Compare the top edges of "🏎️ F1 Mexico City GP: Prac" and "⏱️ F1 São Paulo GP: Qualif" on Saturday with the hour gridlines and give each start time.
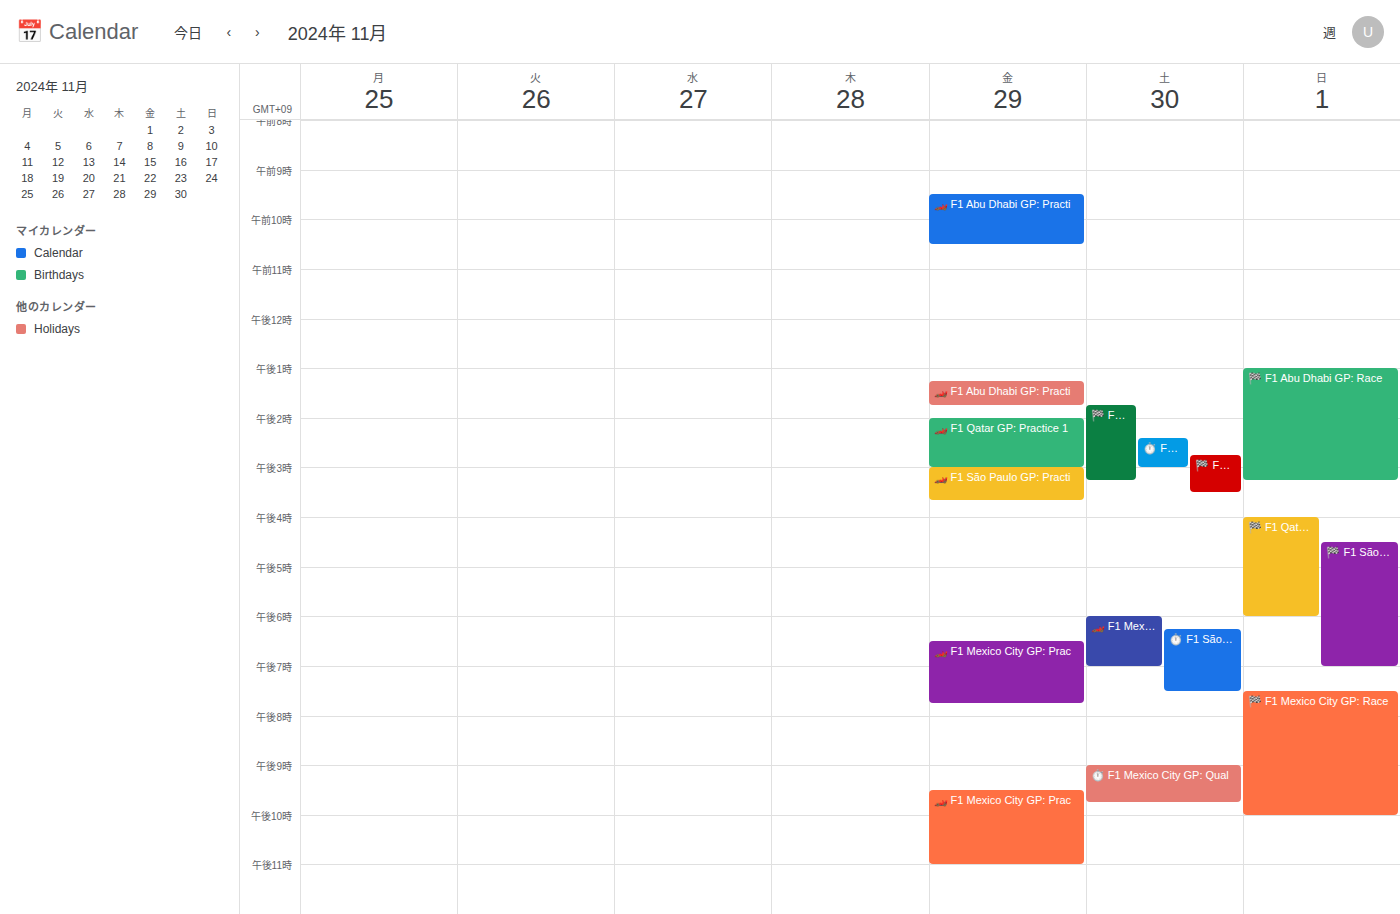
"🏎️ F1 Mexico City GP: Prac": 6:00 PM, exactly on the 6 PM line. "⏱️ F1 São Paulo GP: Qualif": 6:15 PM, neither: a quarter of the way from the 6 PM line to the 7 PM line.